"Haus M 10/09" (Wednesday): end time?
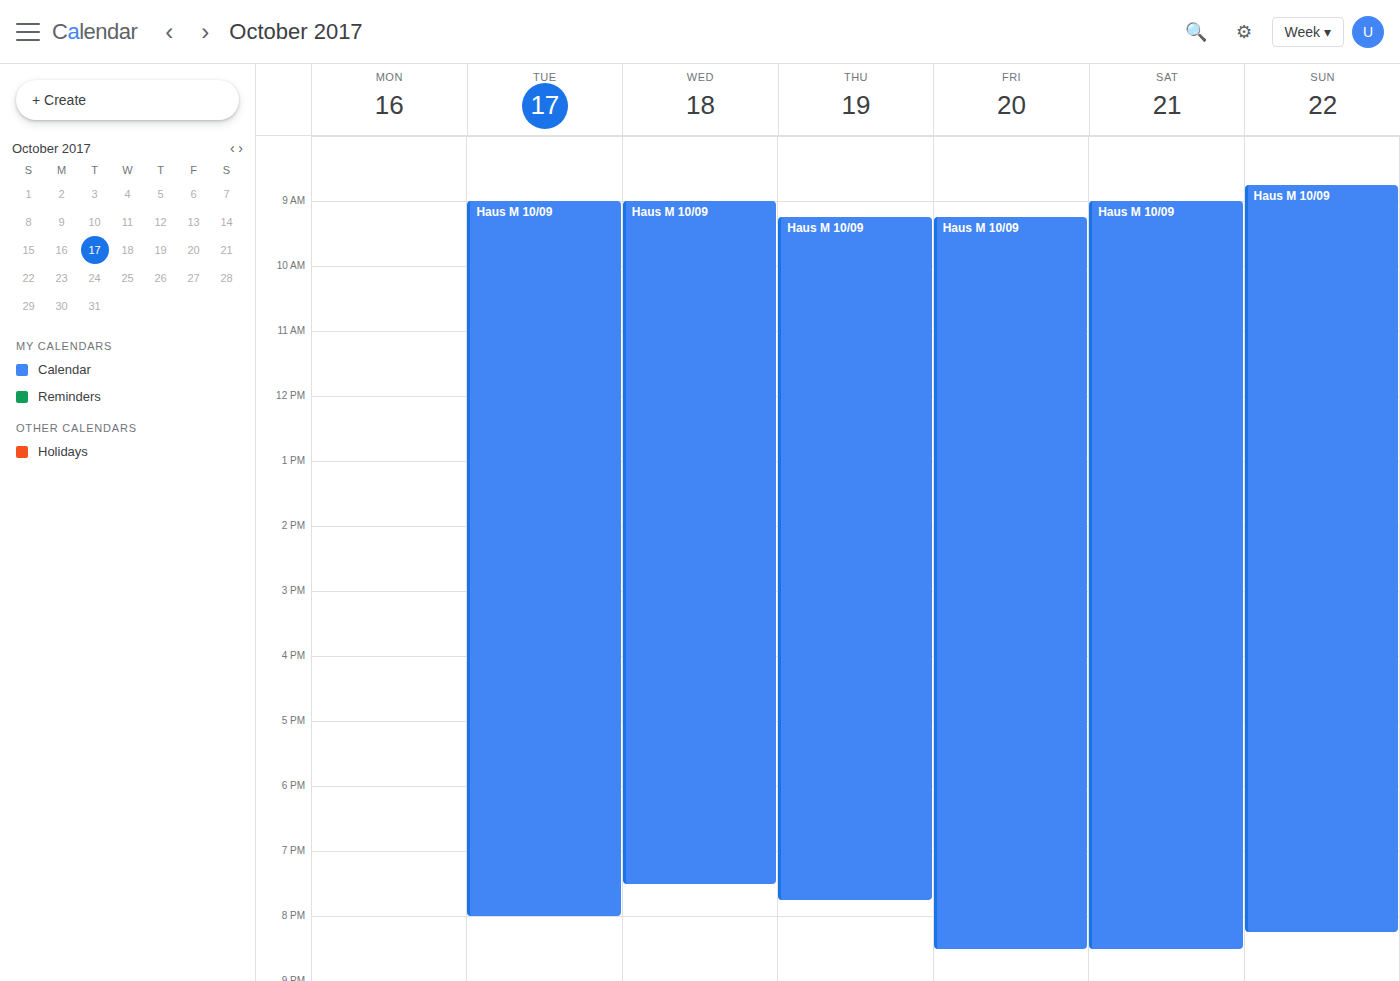
7:30 PM